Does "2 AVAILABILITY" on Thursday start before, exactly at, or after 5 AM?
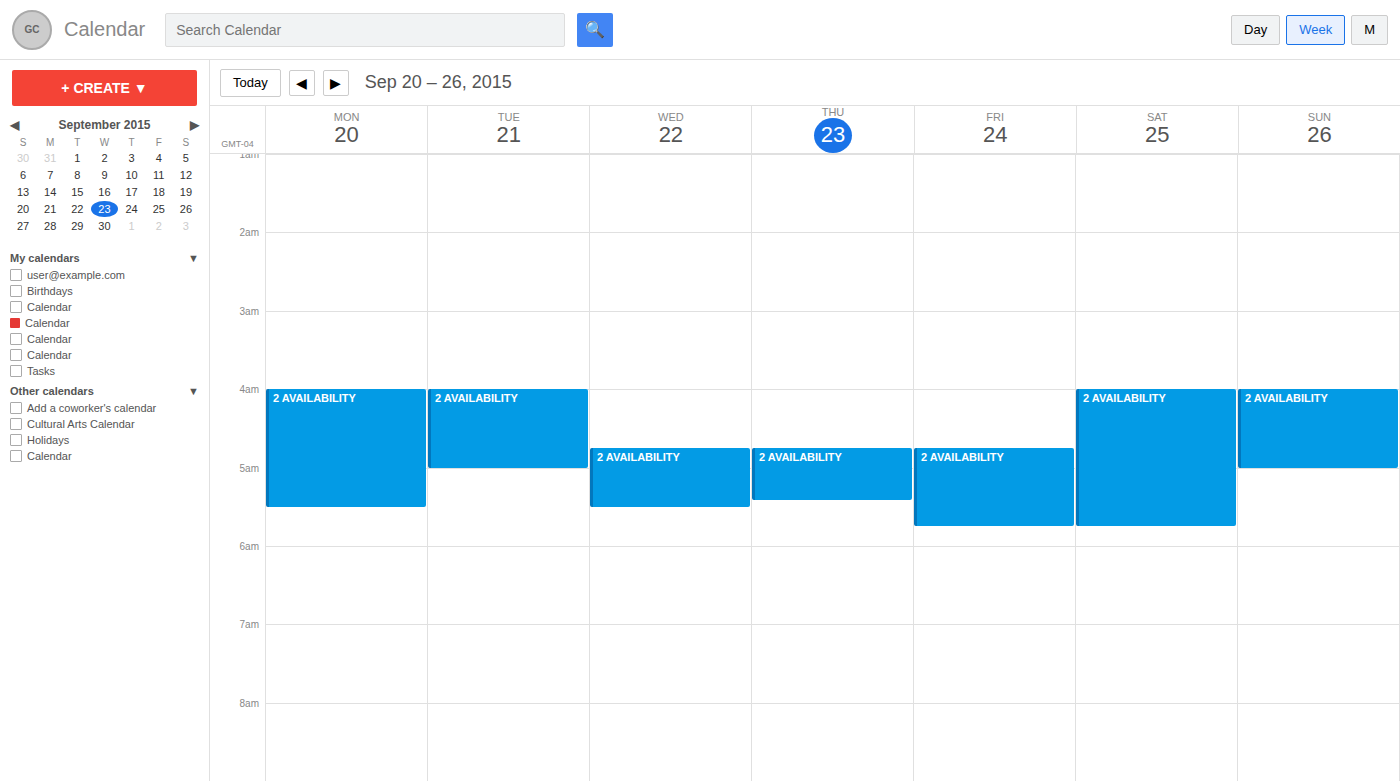
4:45 AM -- before 5 AM, 15 minutes above the 5 AM line.